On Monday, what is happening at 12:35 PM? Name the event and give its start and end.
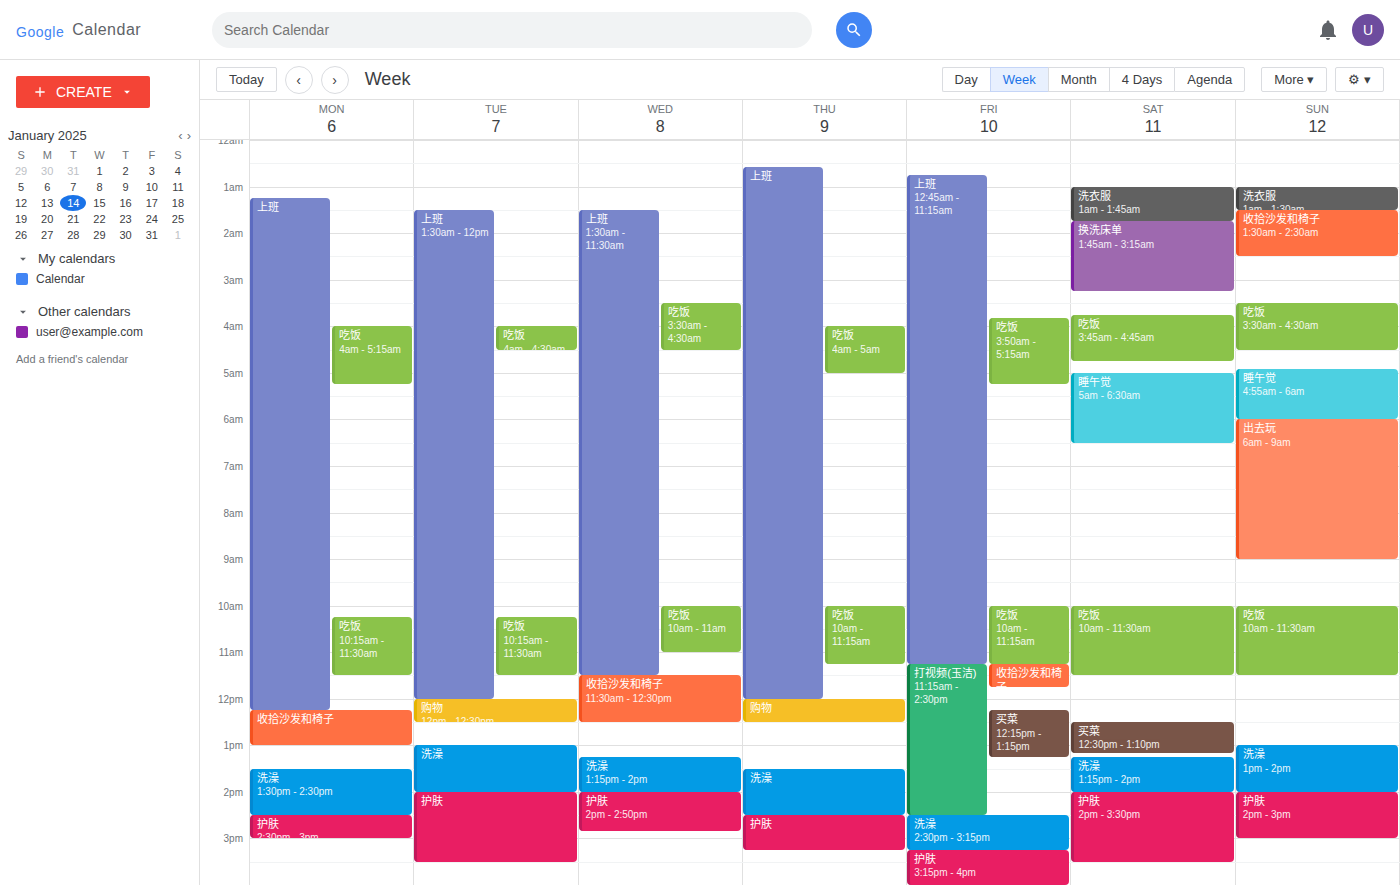
"收拾沙发和椅子", 12:15 PM to 1:00 PM